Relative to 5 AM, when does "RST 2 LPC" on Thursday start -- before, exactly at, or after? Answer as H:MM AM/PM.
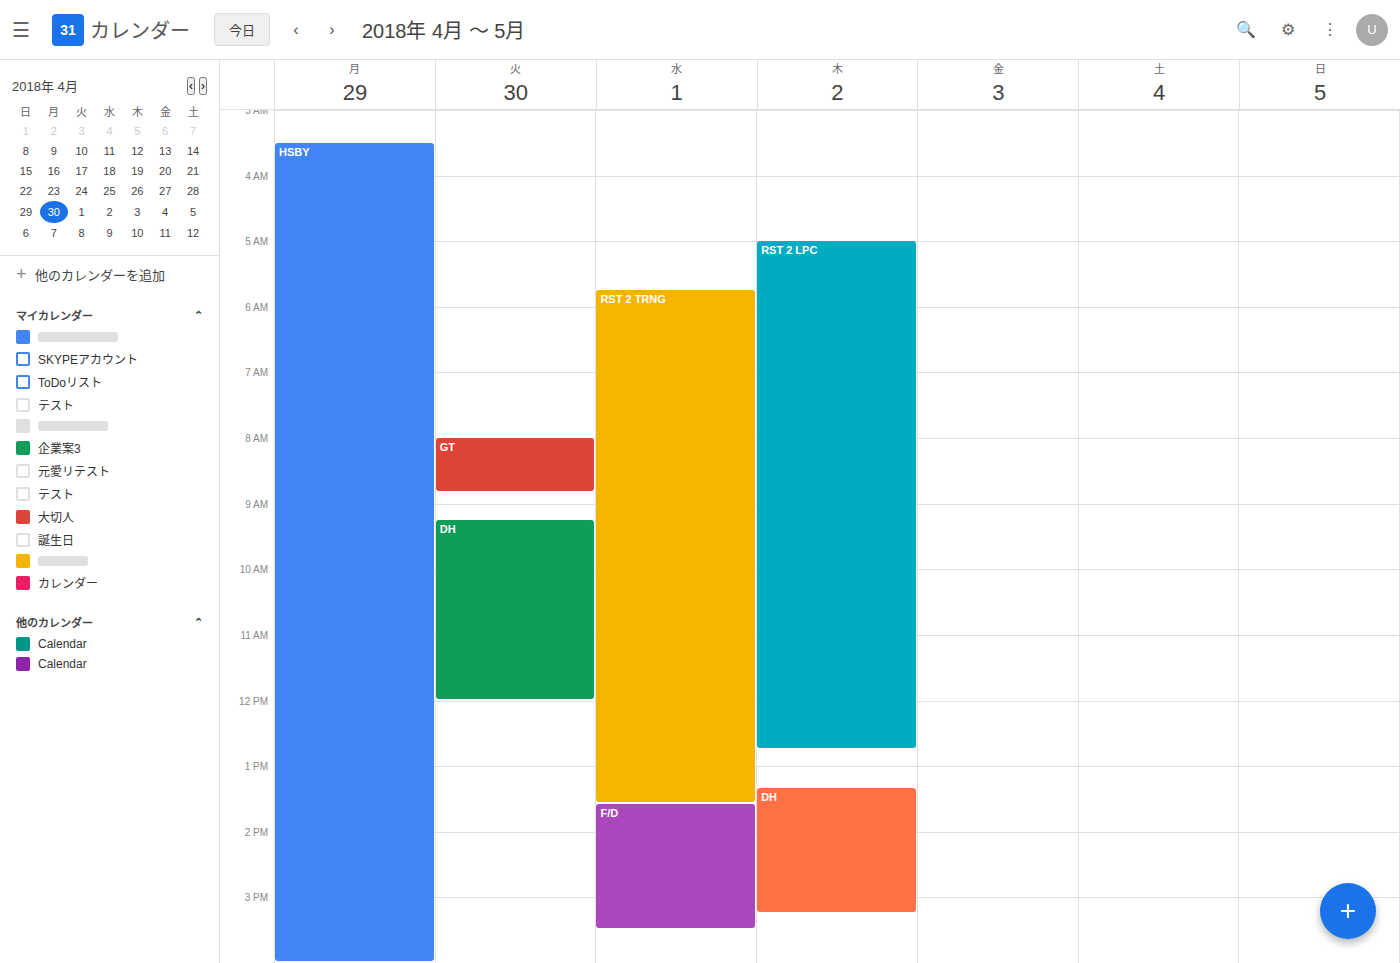
5:00 AM -- exactly at 5 AM, on the 5 AM line.